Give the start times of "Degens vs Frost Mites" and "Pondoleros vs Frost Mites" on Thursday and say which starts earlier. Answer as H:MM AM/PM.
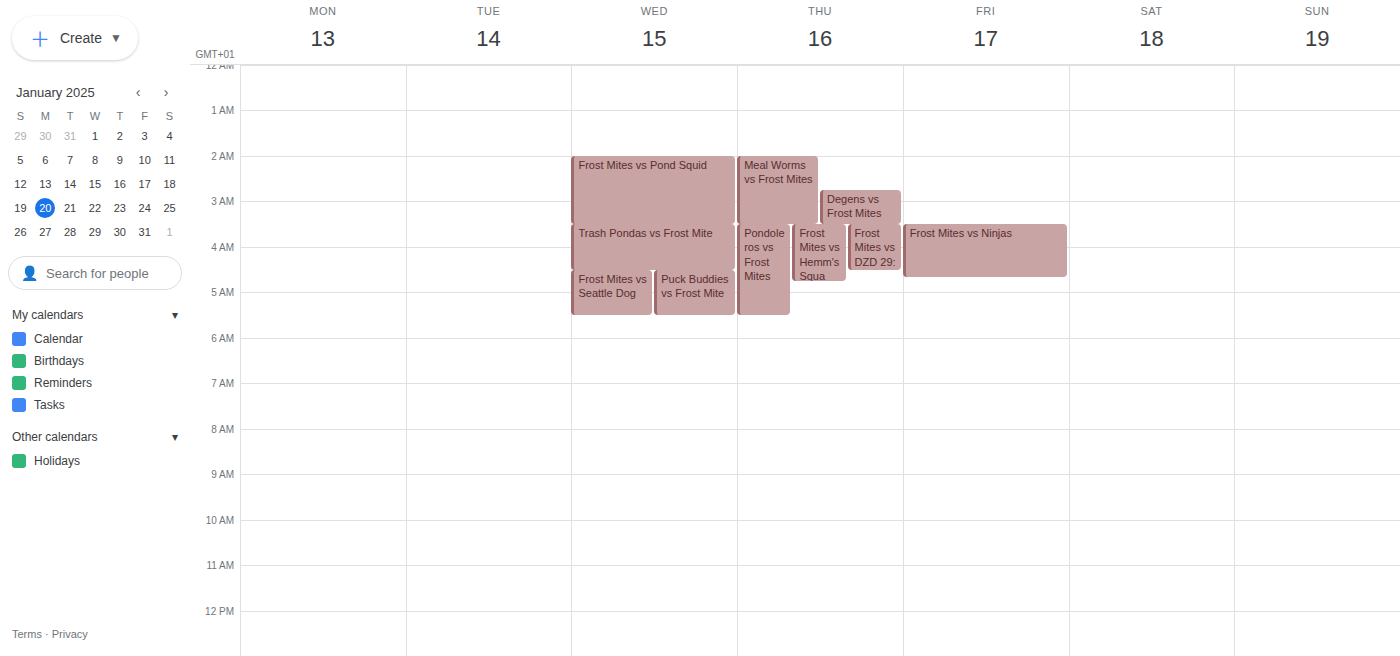
"Degens vs Frost Mites" 2:45 AM; "Pondoleros vs Frost Mites" 3:30 AM.